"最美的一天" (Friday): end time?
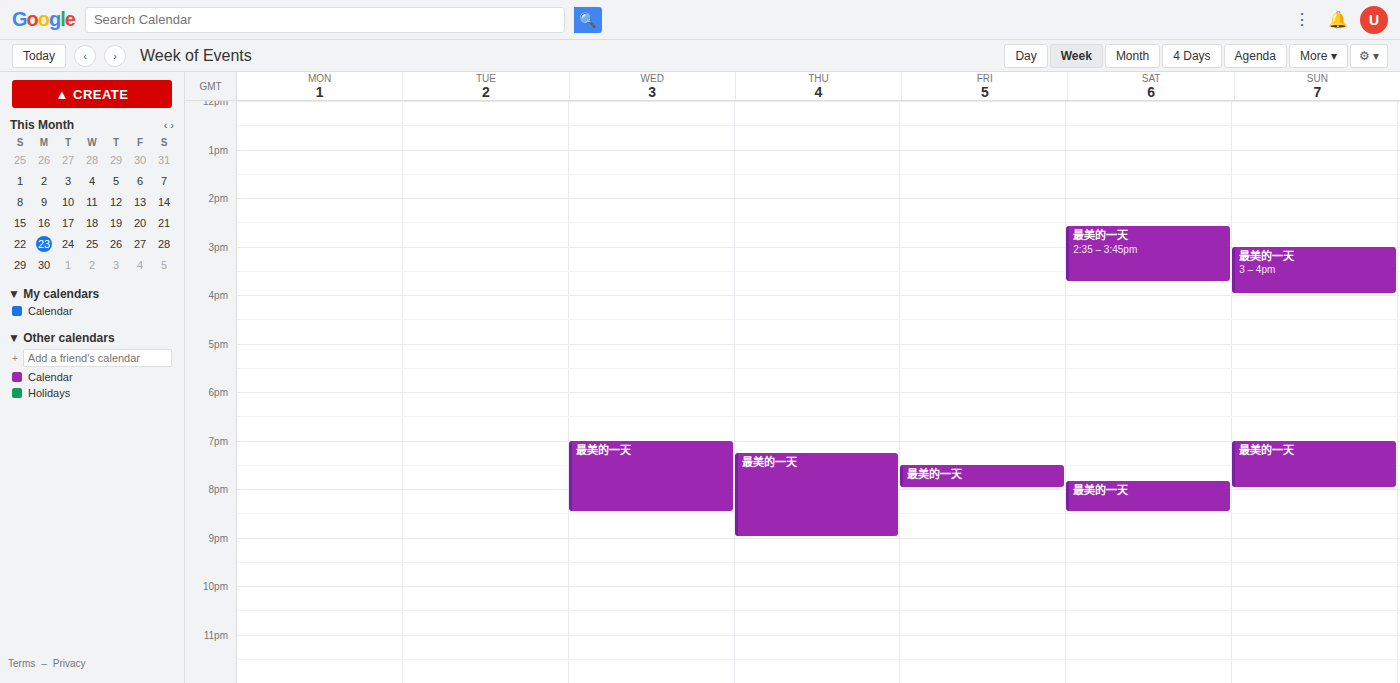
20:00